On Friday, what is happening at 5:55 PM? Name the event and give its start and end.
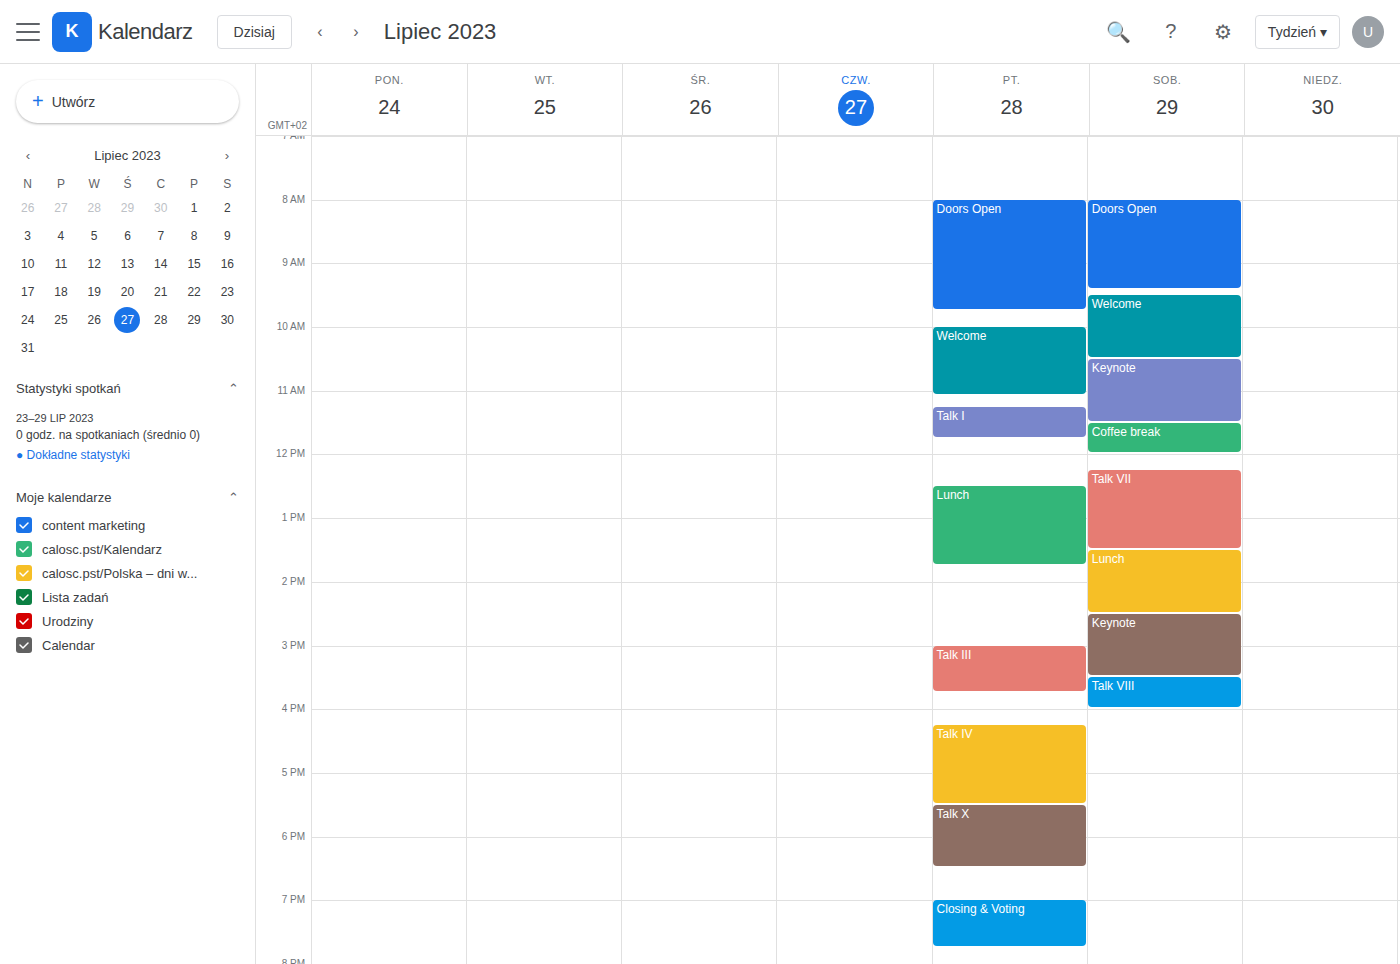
"Talk X", 5:30 PM to 6:30 PM